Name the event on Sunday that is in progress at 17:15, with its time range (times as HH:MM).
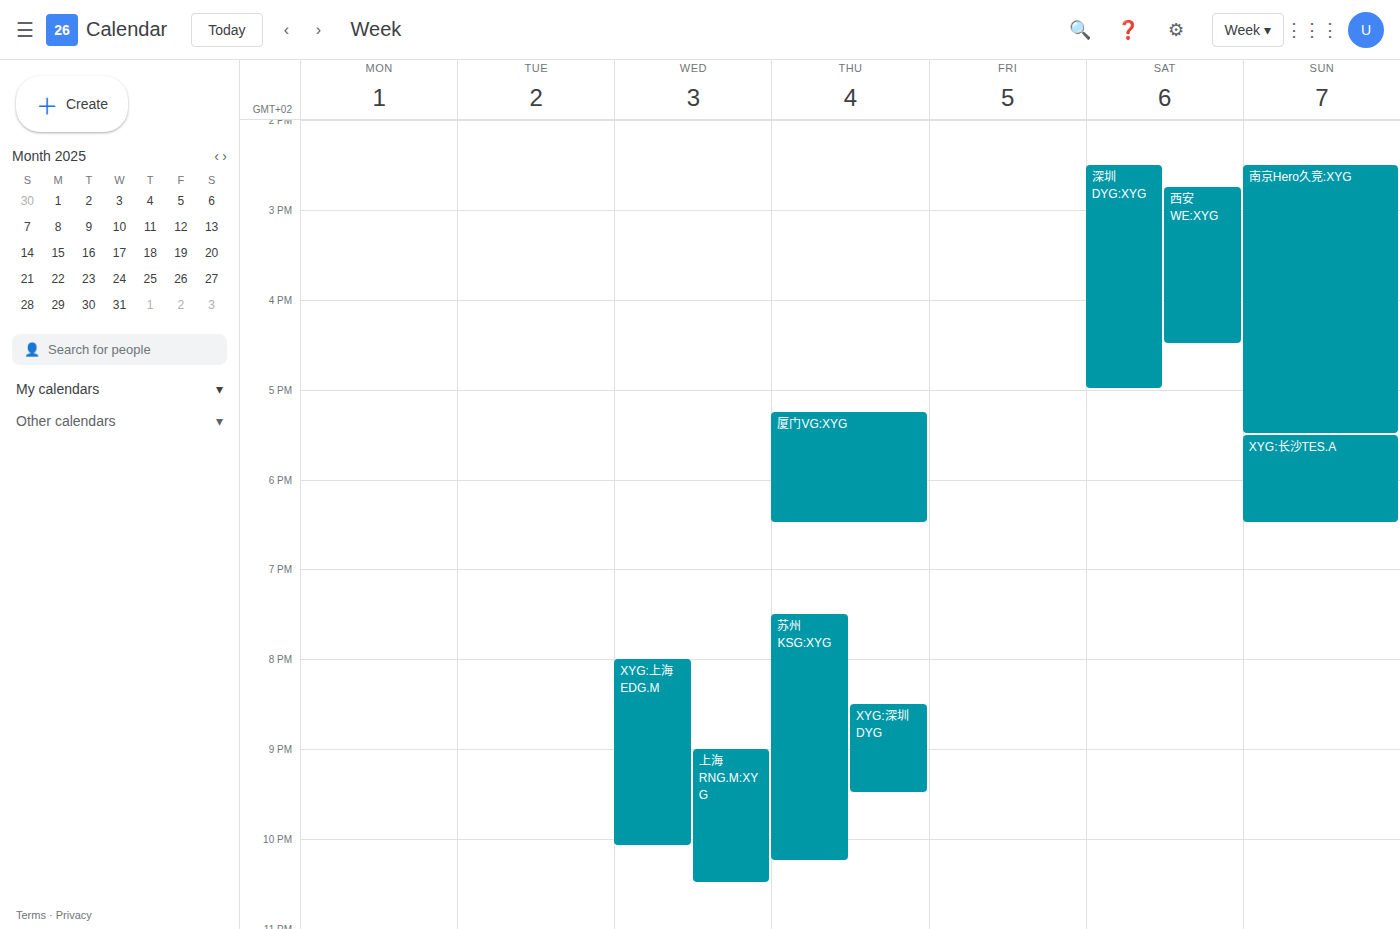
"南京Hero久竞:XYG", 14:30 to 17:30